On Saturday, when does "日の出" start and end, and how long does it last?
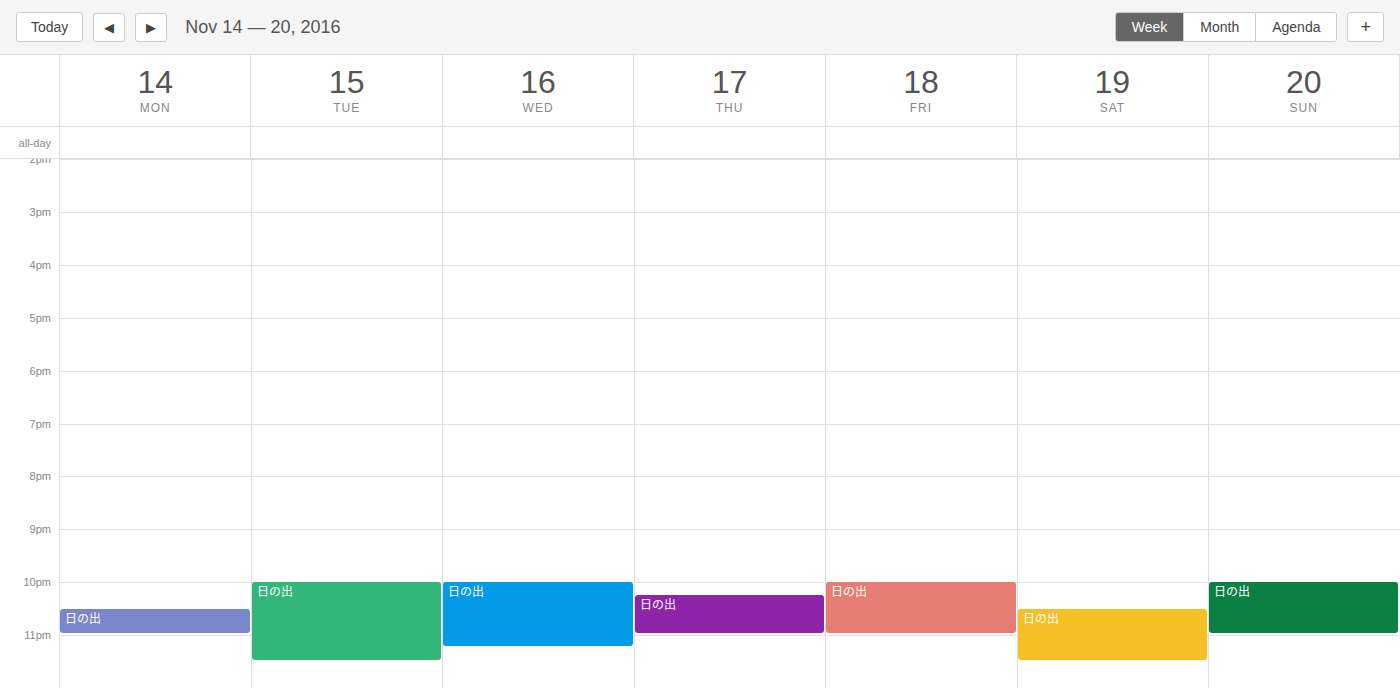
10:30 PM to 11:30 PM, 1 hour